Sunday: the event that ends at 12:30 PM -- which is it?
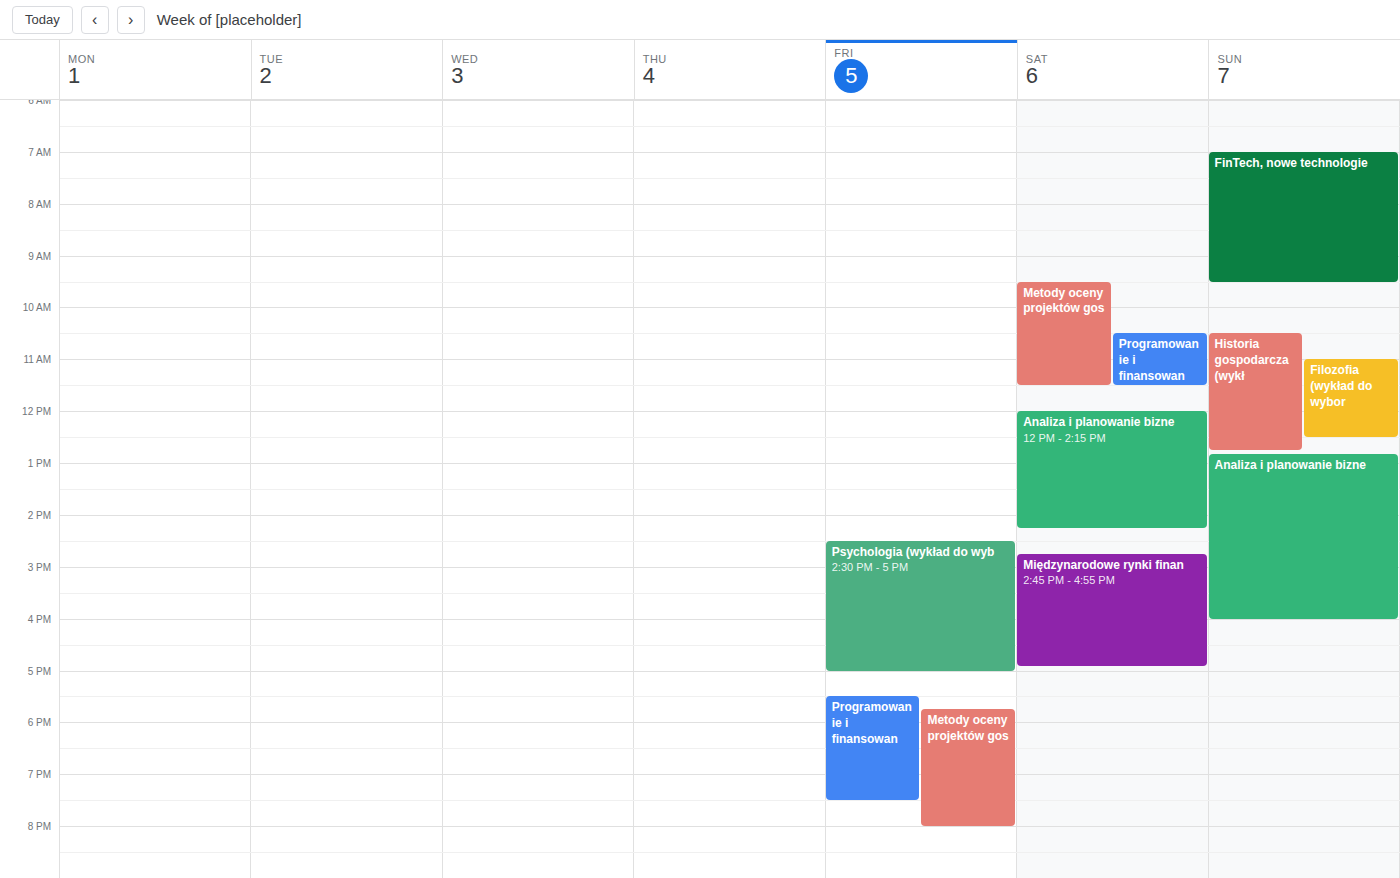
"Filozofia (wykład do wybor"